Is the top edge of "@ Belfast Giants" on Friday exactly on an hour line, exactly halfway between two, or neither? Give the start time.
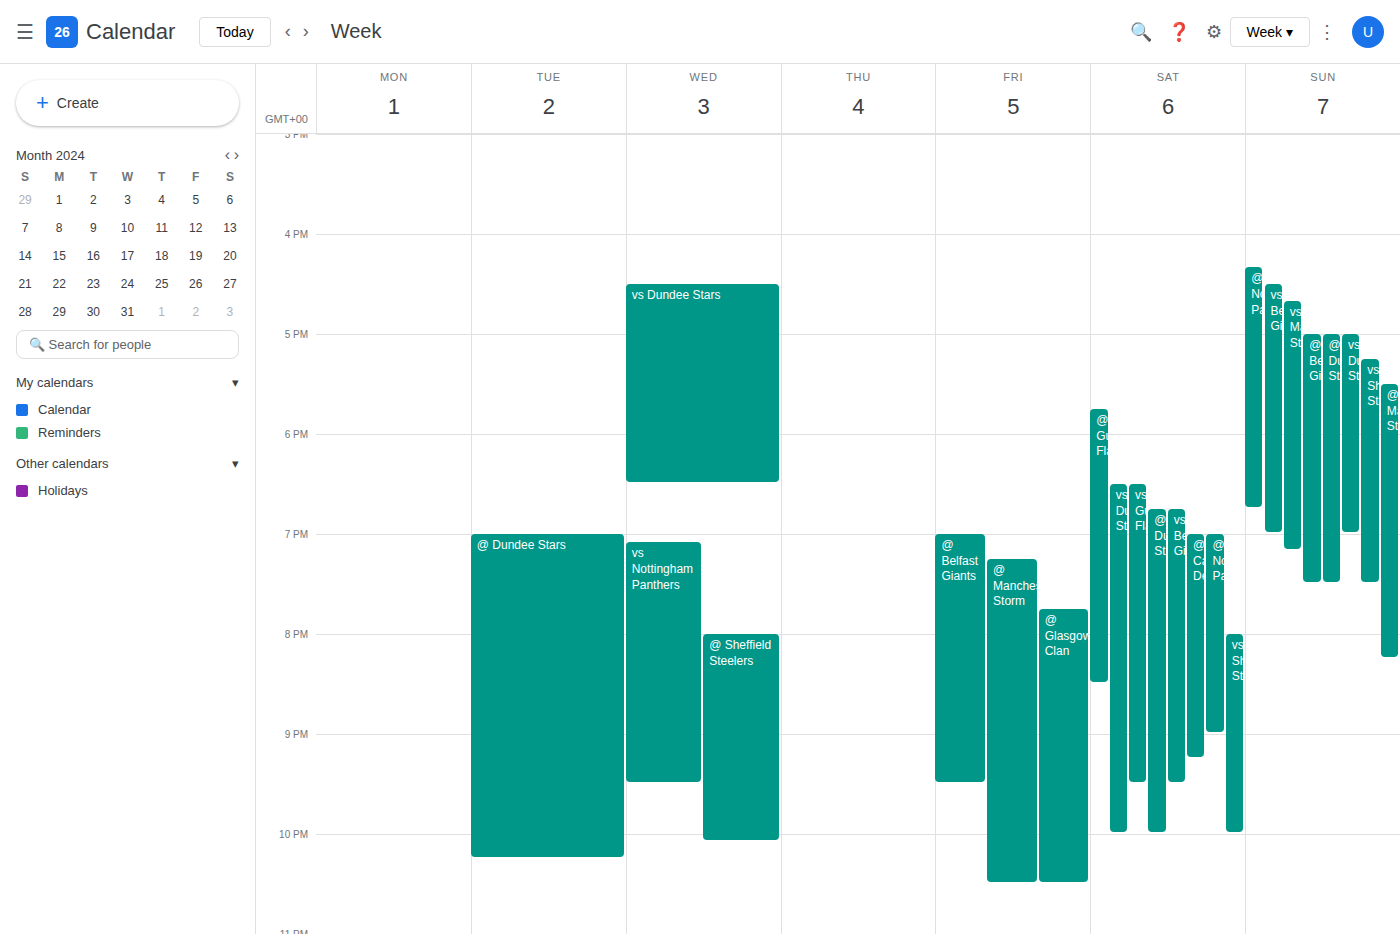
7:00 PM -- exactly on the 7 PM line.